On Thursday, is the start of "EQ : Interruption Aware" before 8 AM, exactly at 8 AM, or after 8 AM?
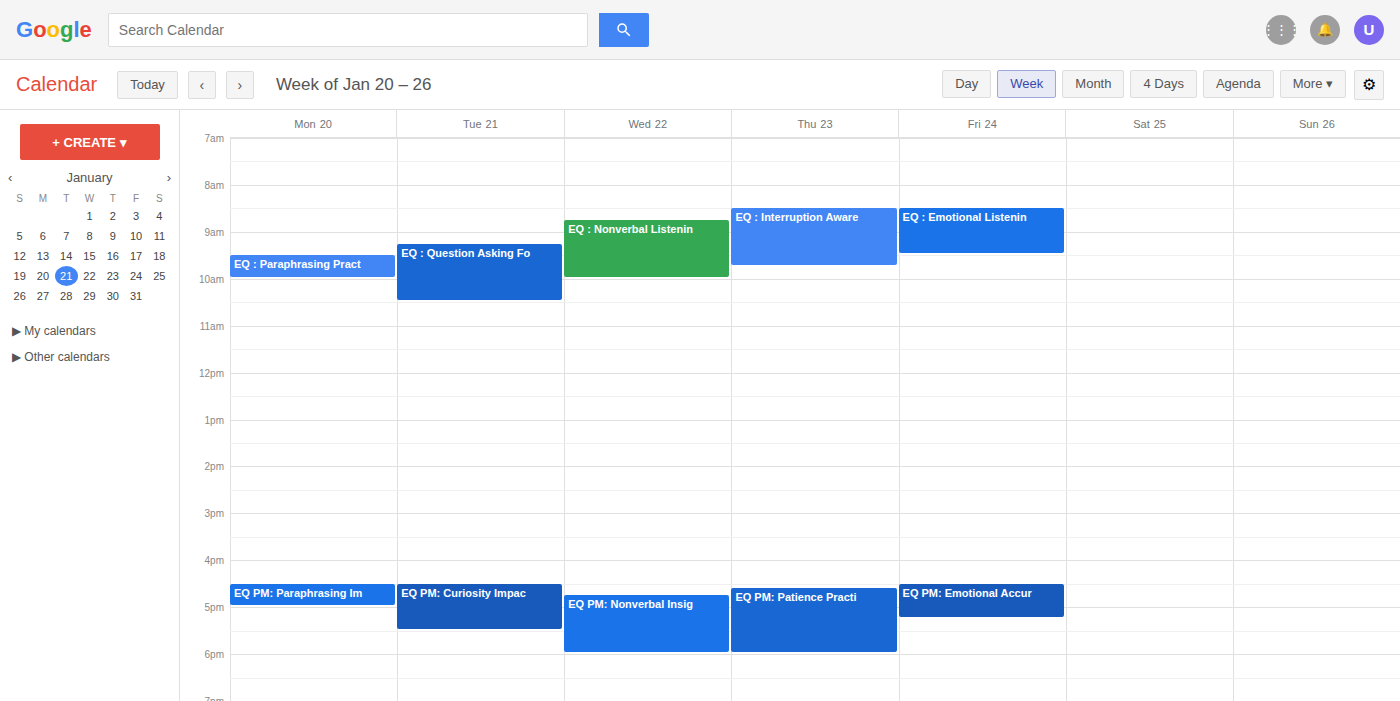
8:30 AM -- after 8 AM, 30 minutes below the 8 AM line.